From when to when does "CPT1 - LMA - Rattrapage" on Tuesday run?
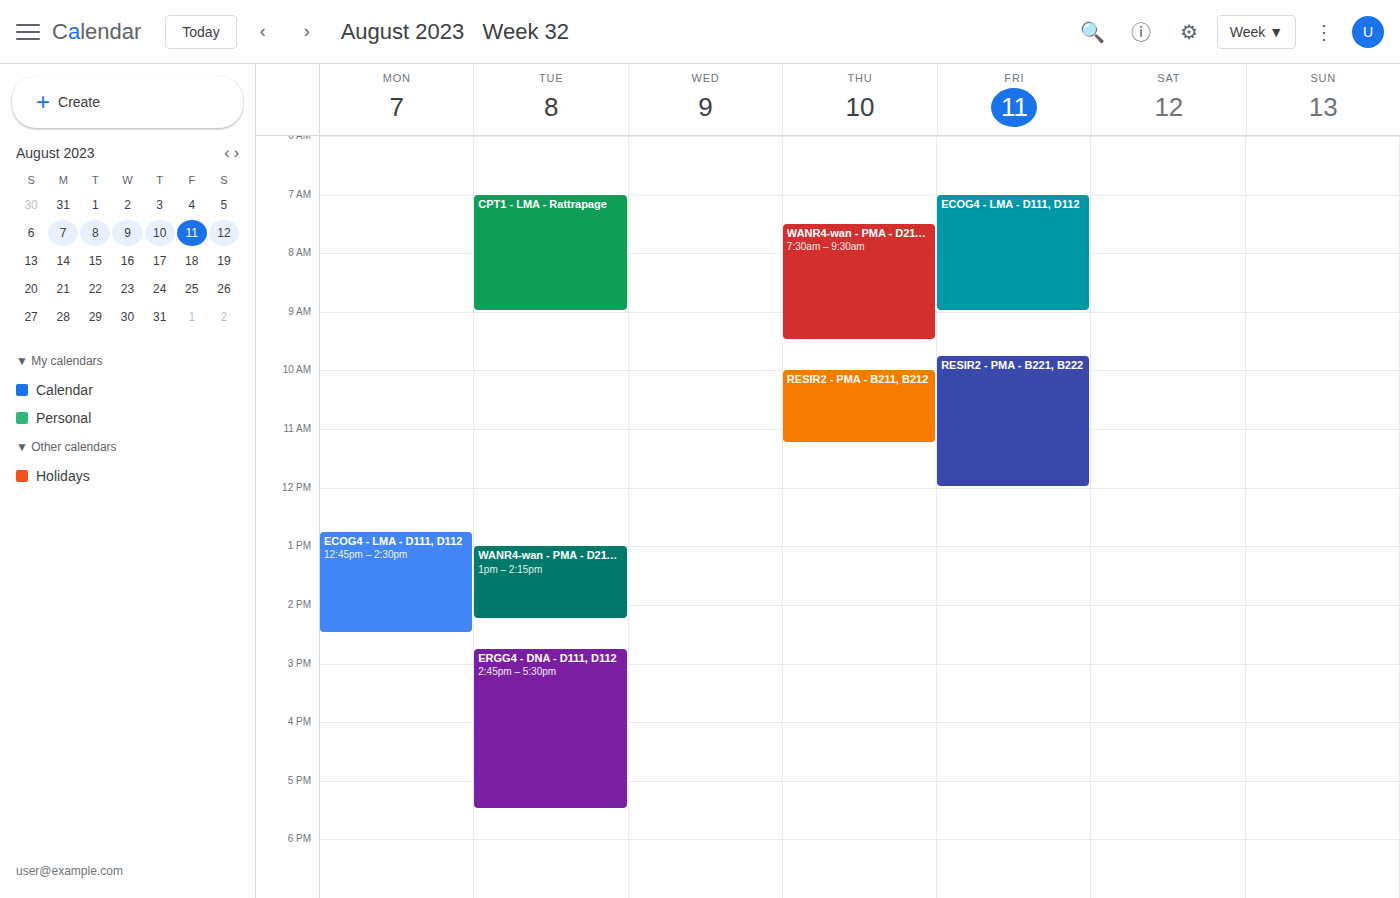
7:00 AM to 9:00 AM